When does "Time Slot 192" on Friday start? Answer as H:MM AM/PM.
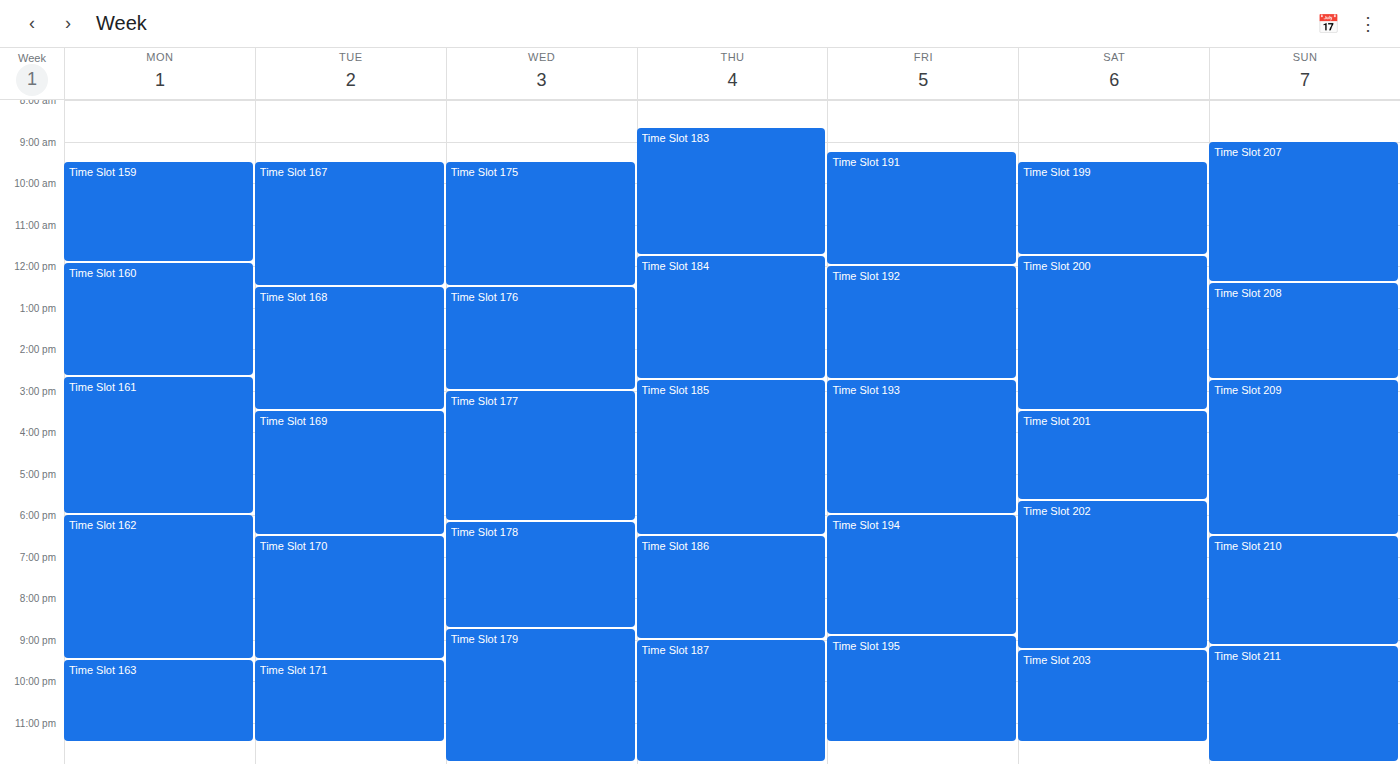
12:00 PM